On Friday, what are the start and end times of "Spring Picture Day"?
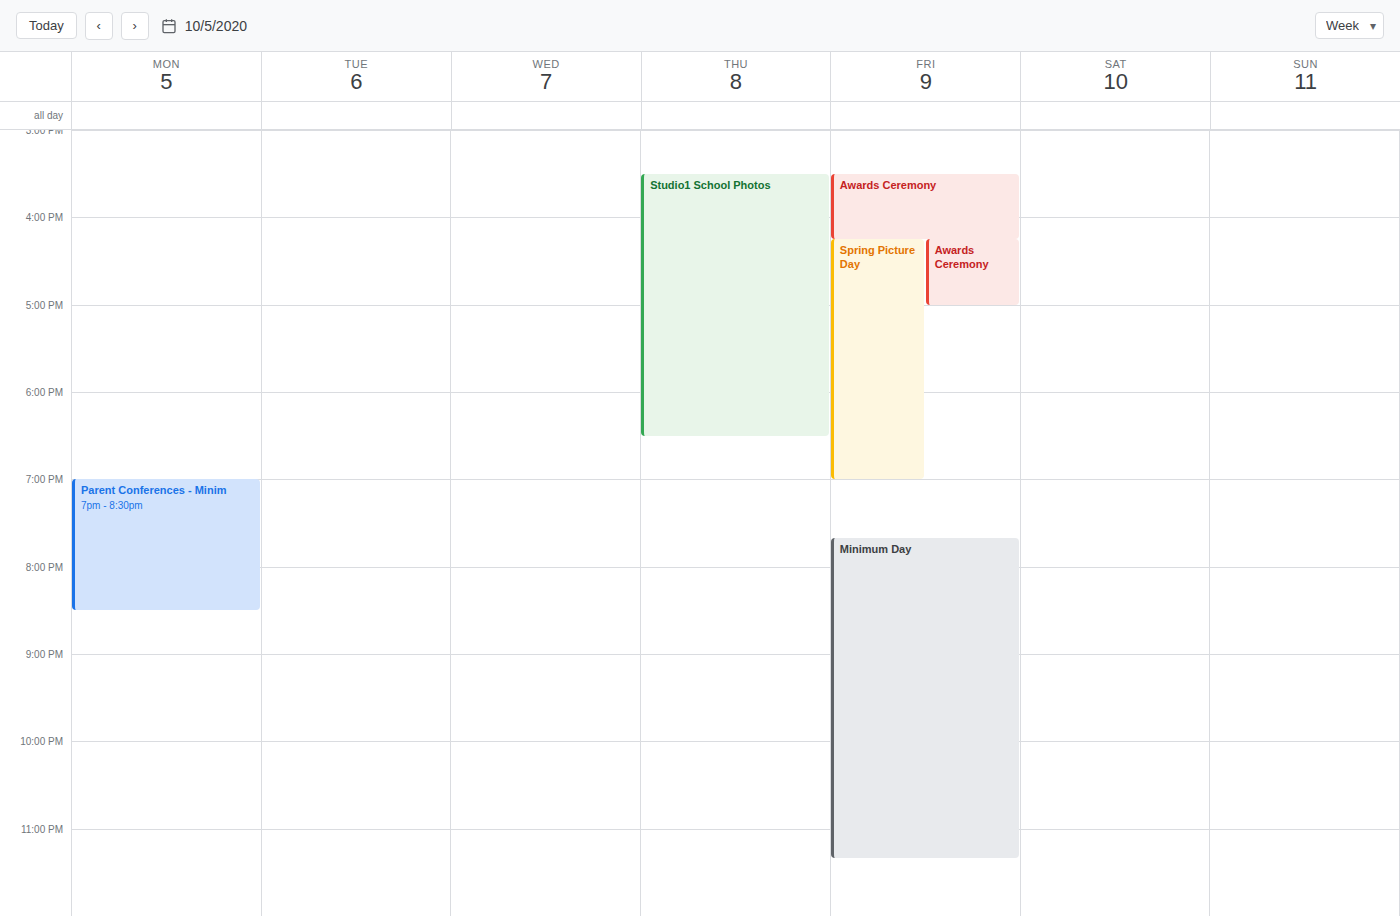
4:15 PM to 7:00 PM